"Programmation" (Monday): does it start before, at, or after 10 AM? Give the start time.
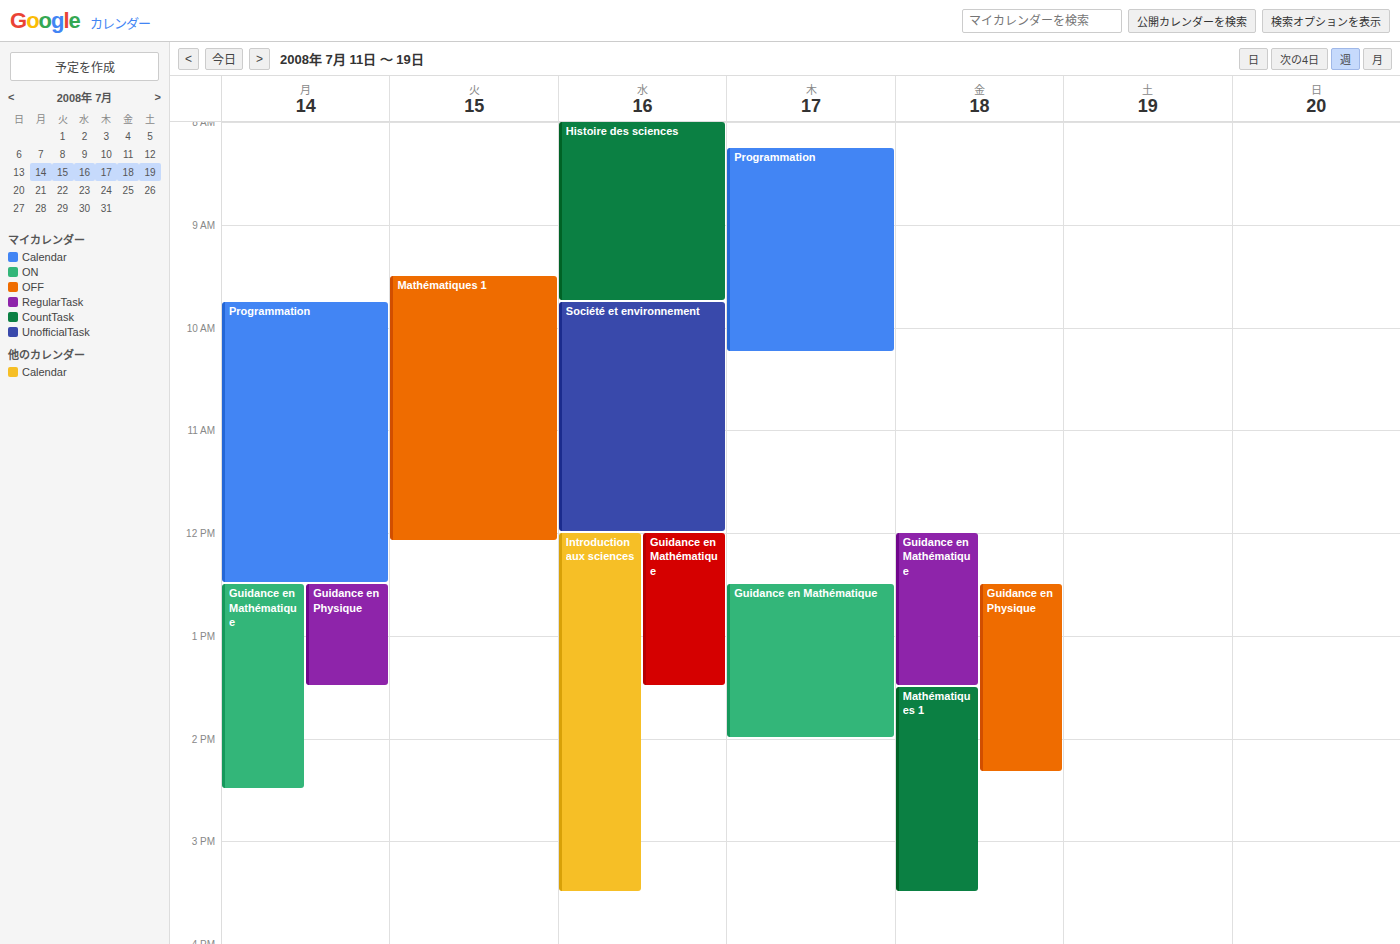
9:45 AM -- before 10 AM, 15 minutes above the 10 AM line.